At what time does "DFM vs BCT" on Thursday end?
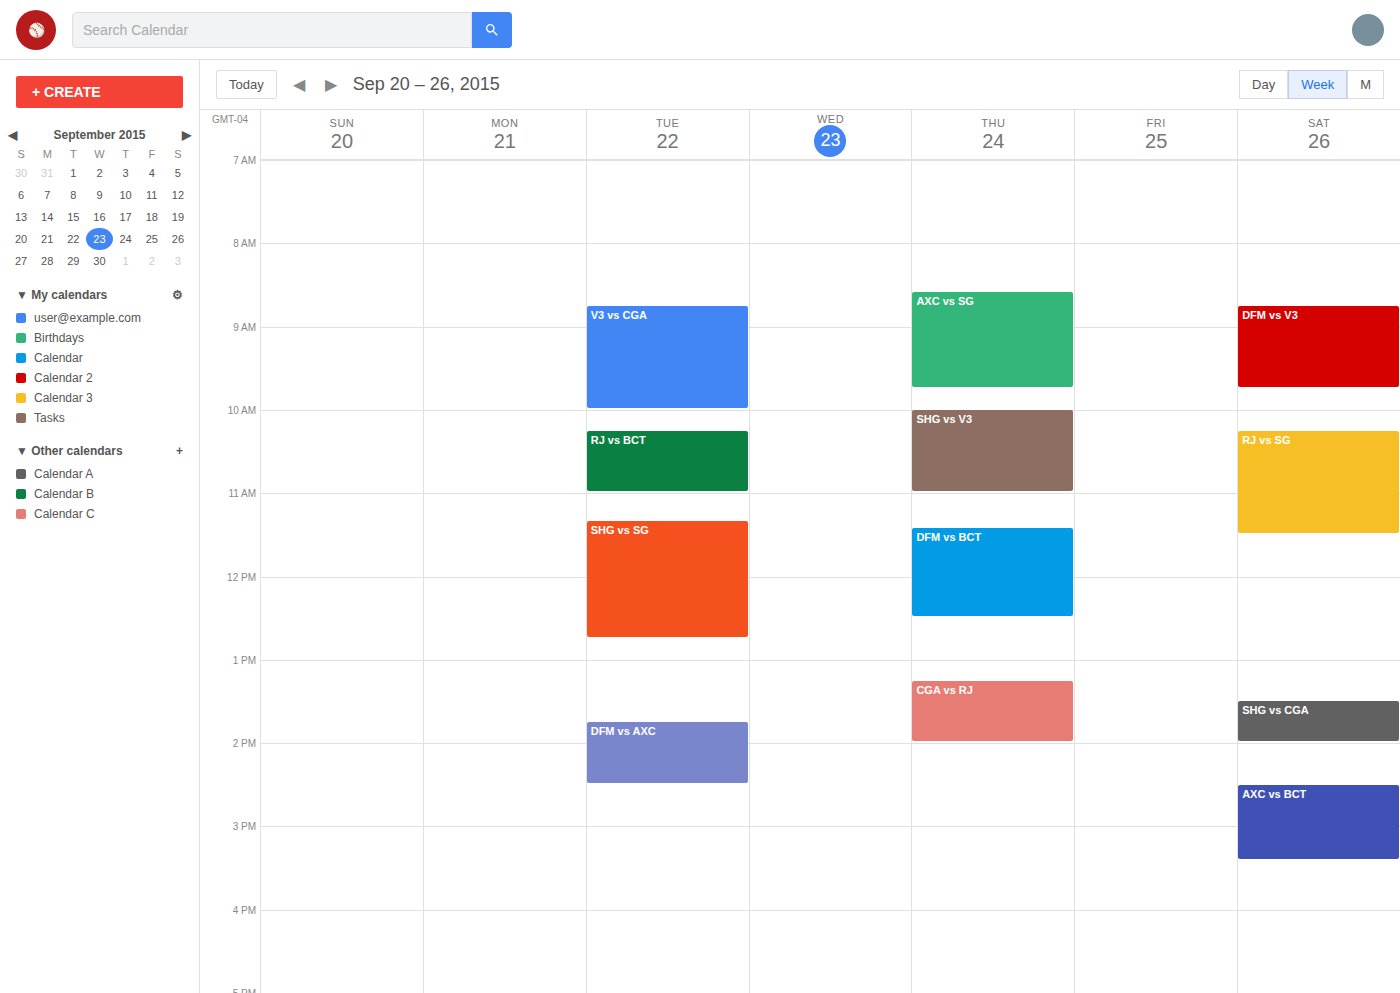
12:30